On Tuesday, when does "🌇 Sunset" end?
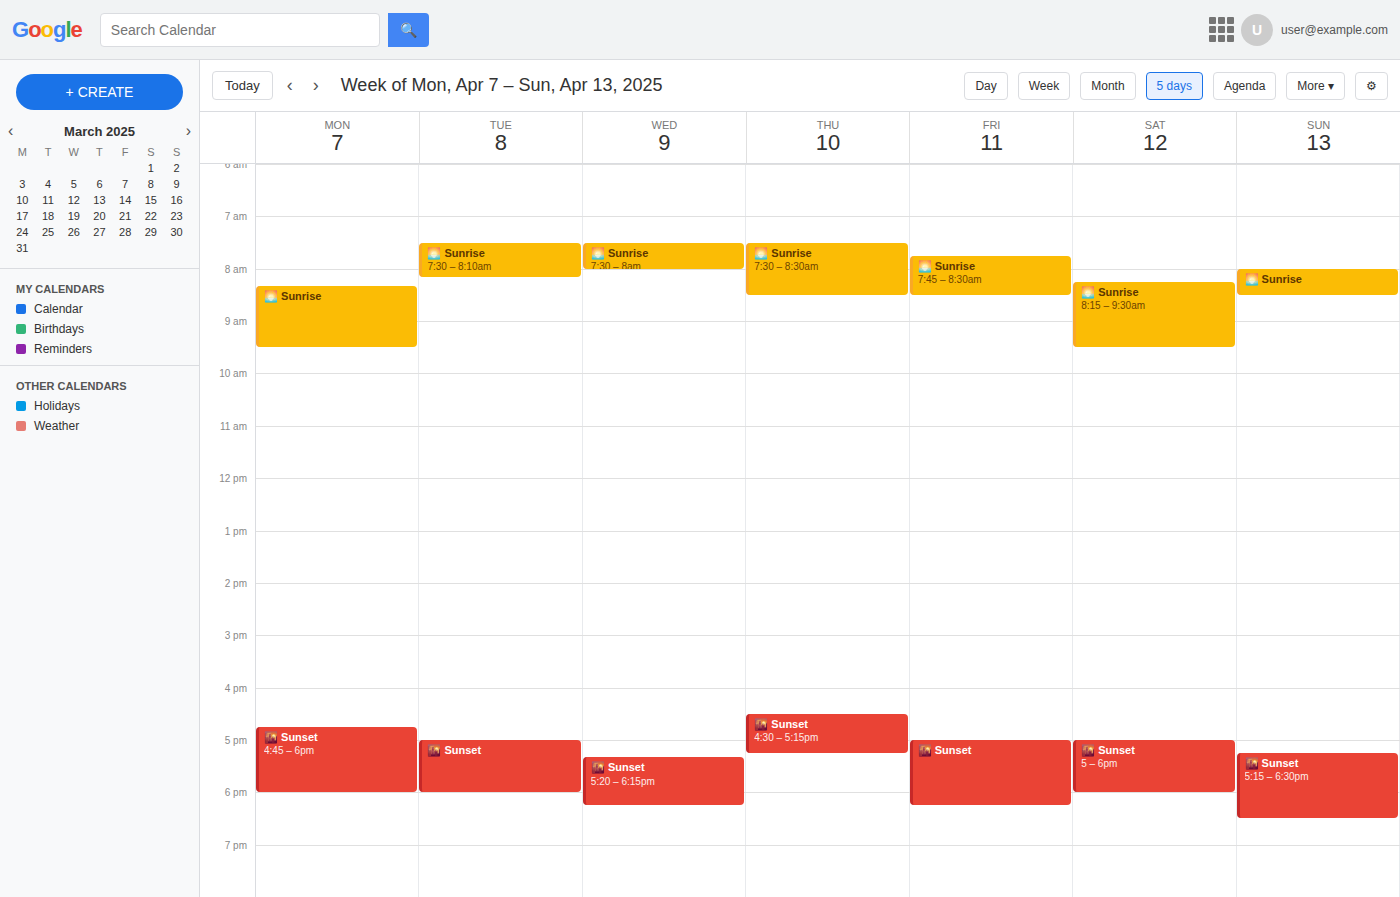
6:00 PM